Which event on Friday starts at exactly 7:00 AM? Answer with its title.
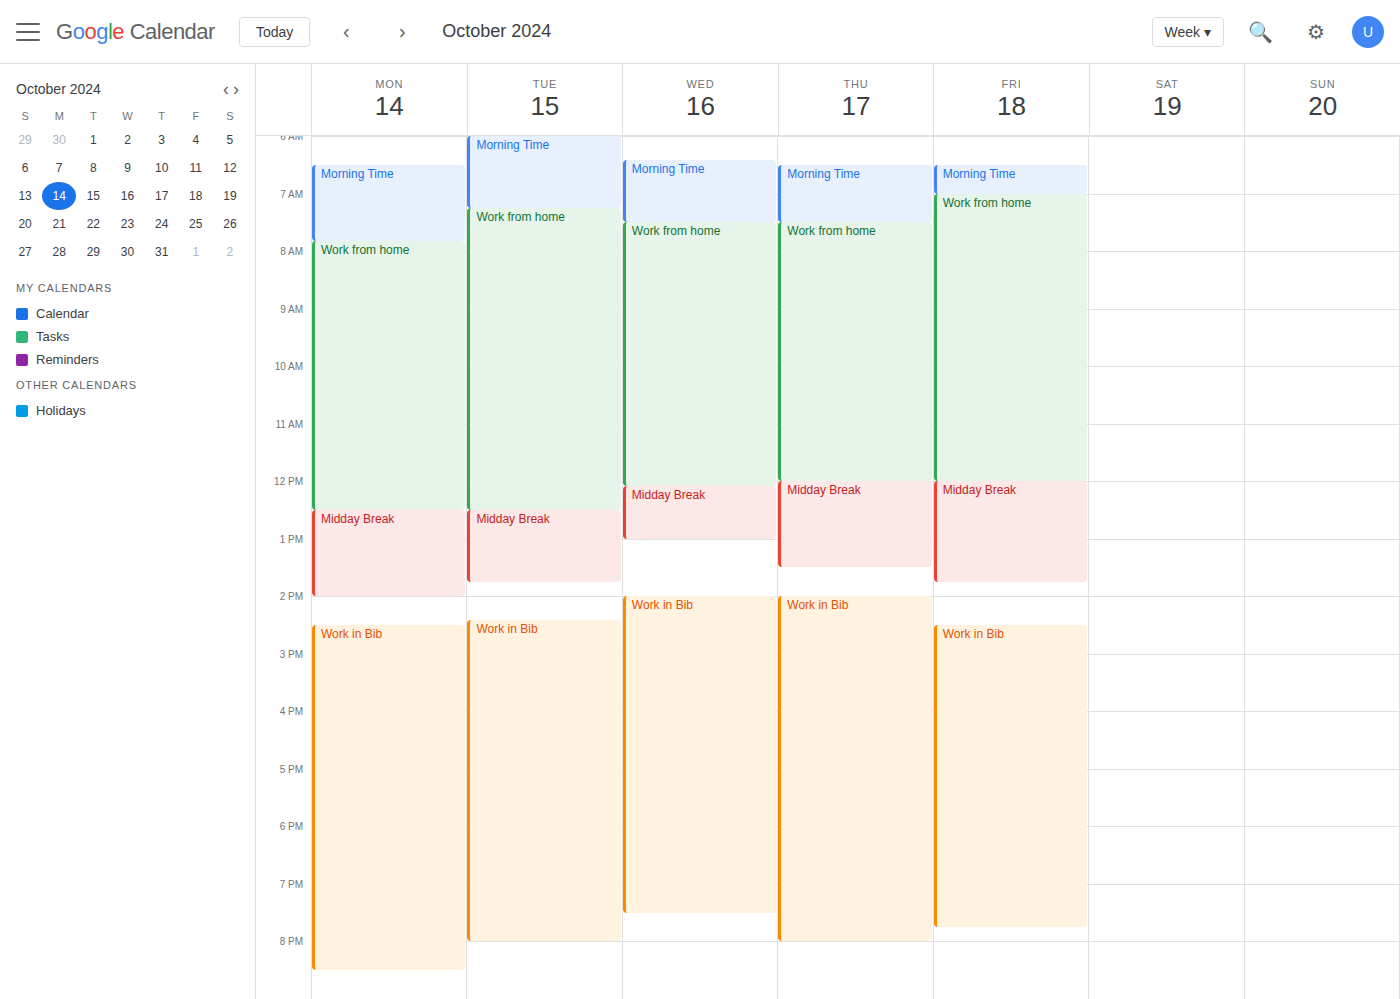
"Work from home"